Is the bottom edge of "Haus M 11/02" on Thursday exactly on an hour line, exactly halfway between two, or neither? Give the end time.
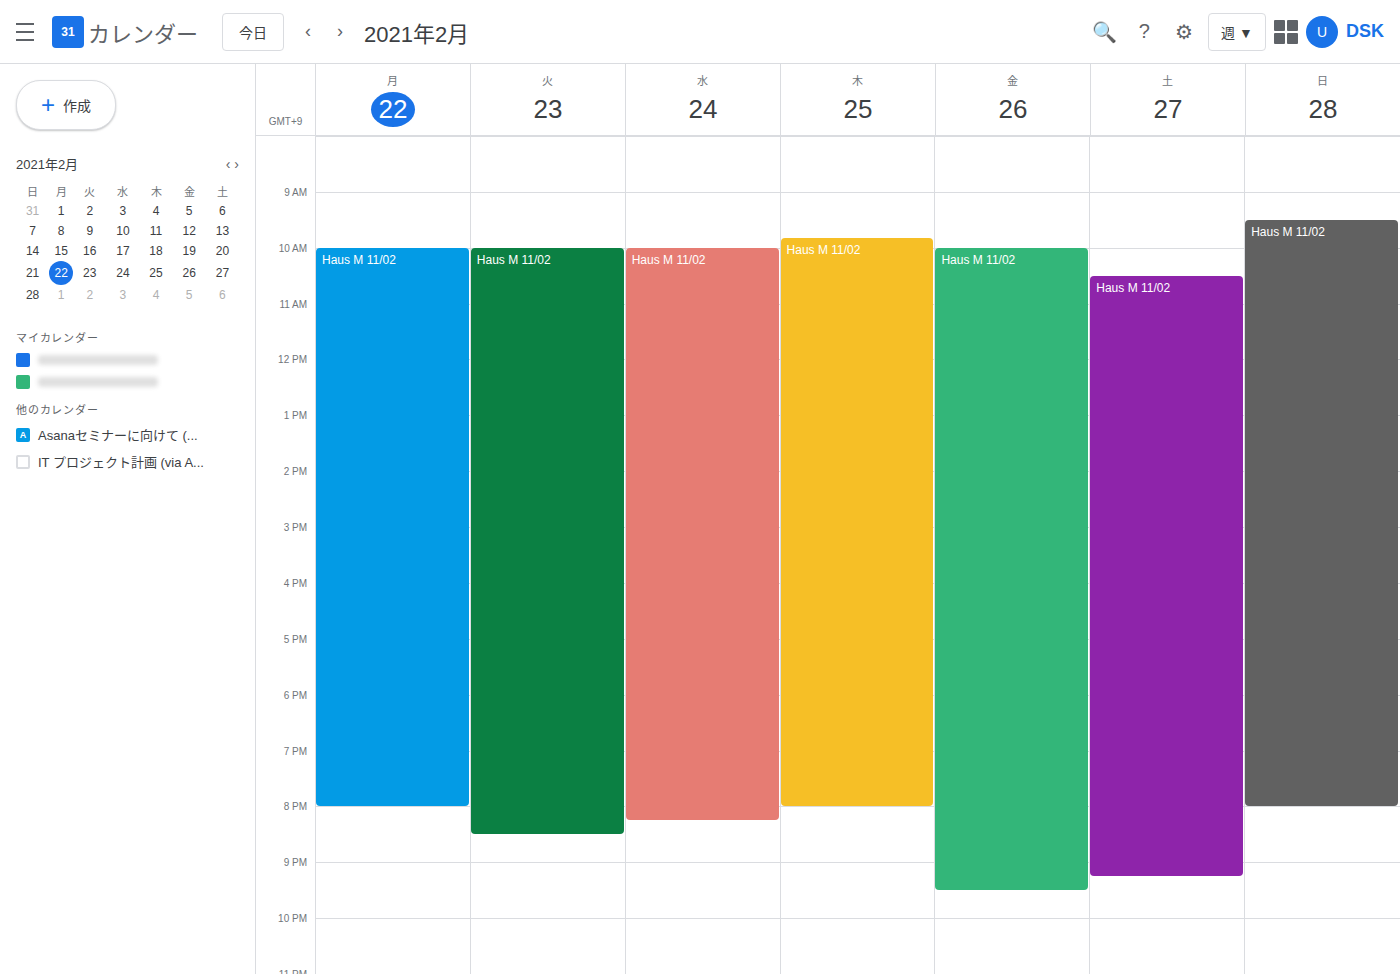
8:00 PM -- exactly on the 8 PM line.